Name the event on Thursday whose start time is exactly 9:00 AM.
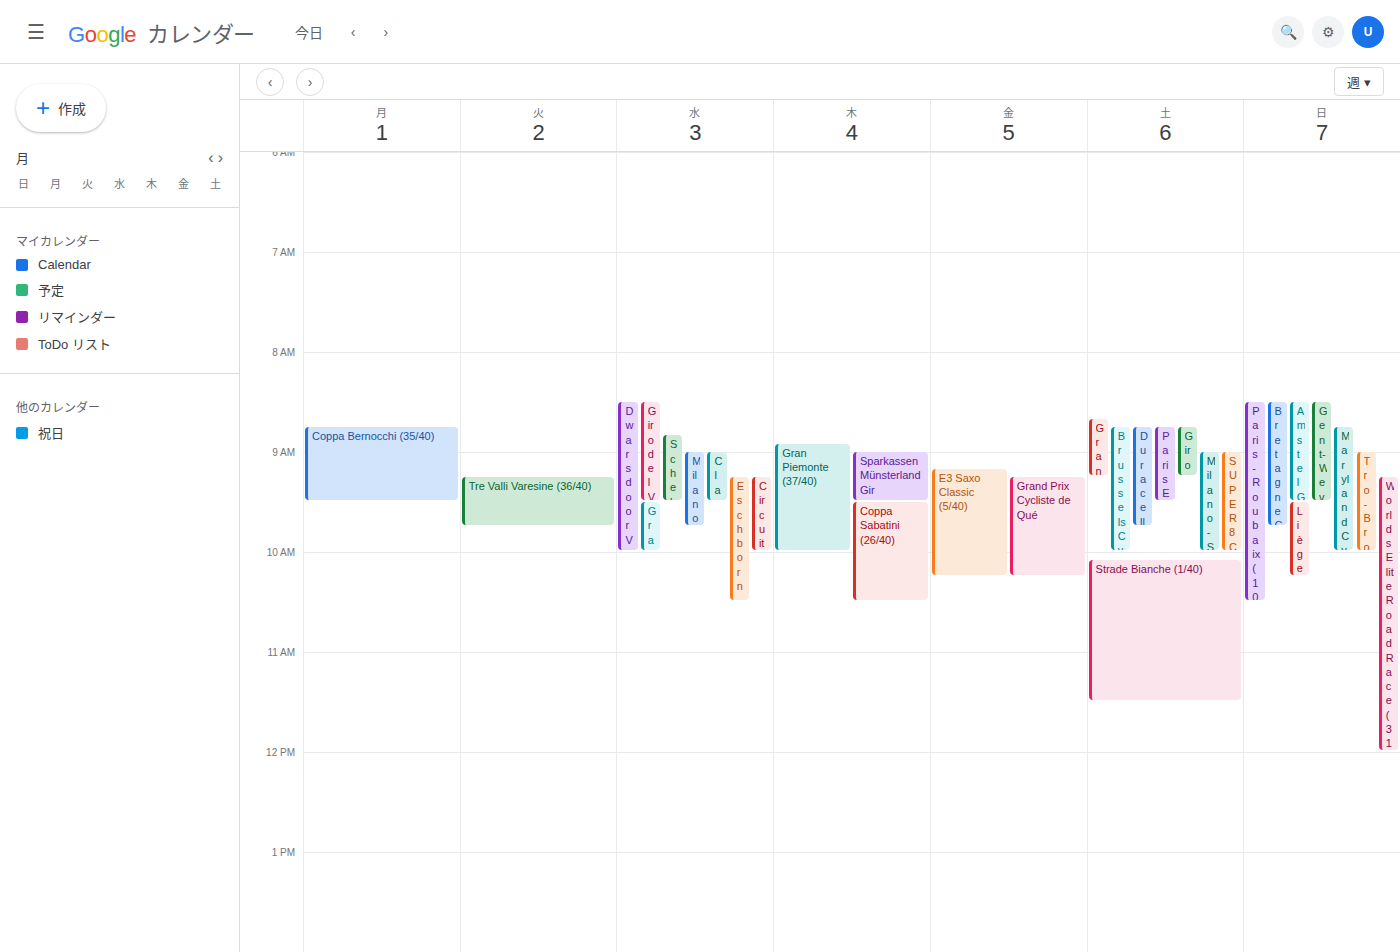
"Sparkassen Münsterland Gir"